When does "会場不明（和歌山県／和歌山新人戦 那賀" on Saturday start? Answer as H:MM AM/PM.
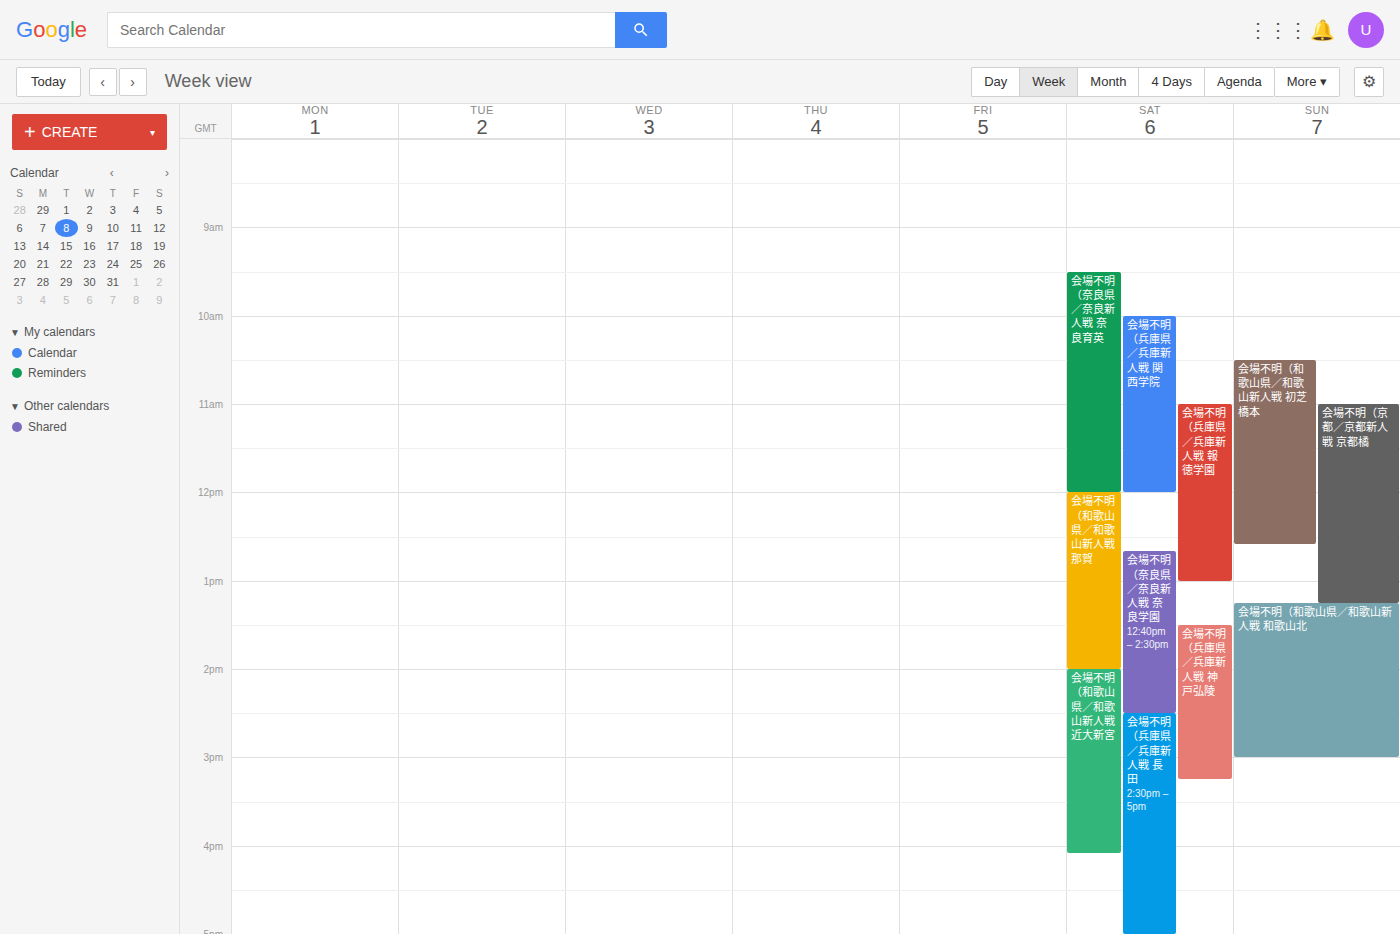
12:00 PM